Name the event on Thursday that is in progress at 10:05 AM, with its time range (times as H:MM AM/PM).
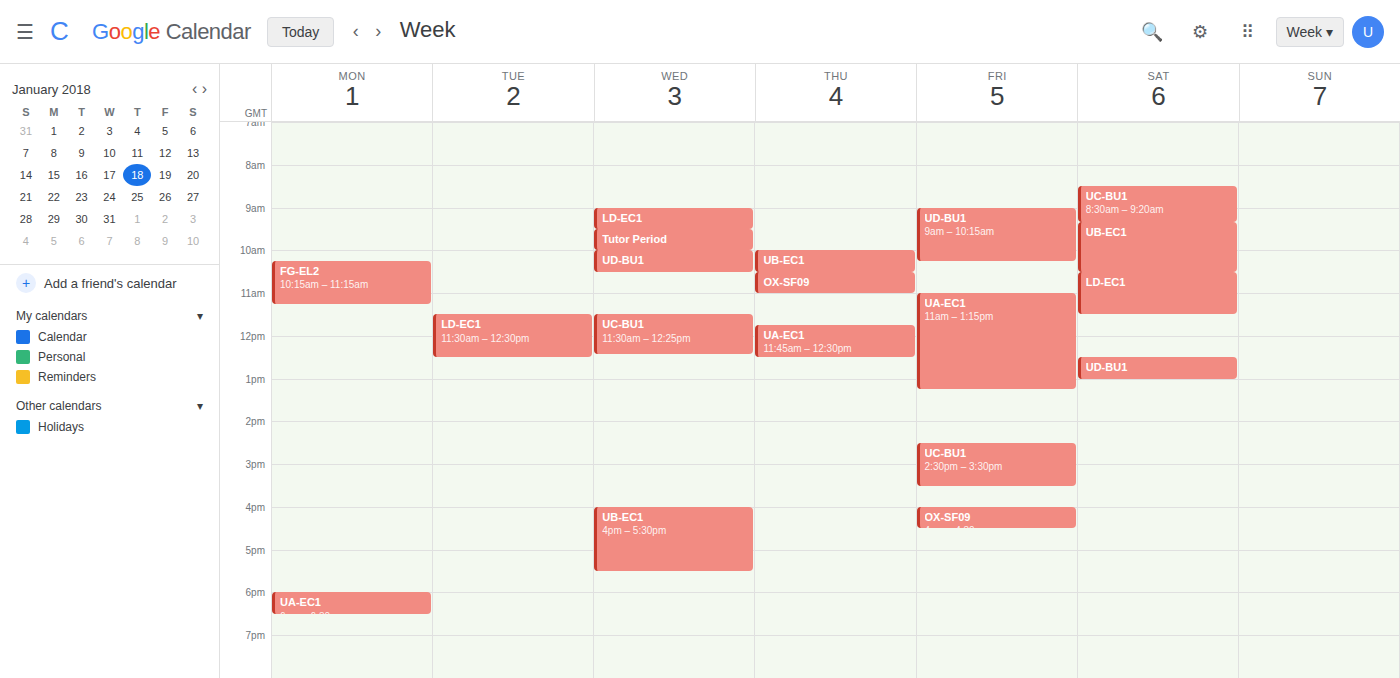
"UB-EC1", 10:00 AM to 10:30 AM